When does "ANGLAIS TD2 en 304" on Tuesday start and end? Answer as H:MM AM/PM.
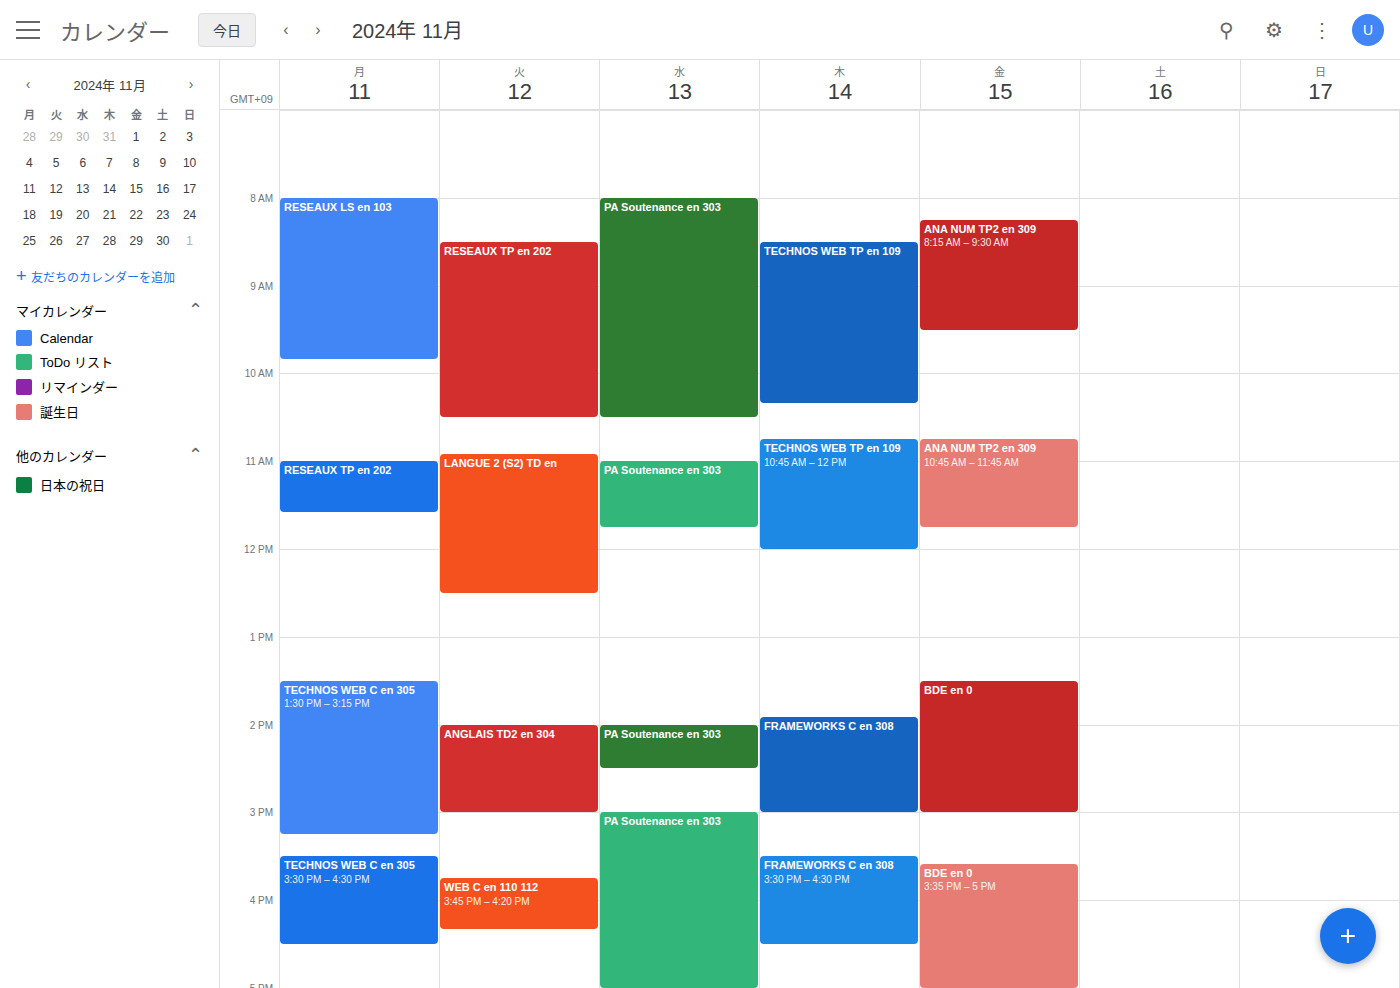
2:00 PM to 3:00 PM